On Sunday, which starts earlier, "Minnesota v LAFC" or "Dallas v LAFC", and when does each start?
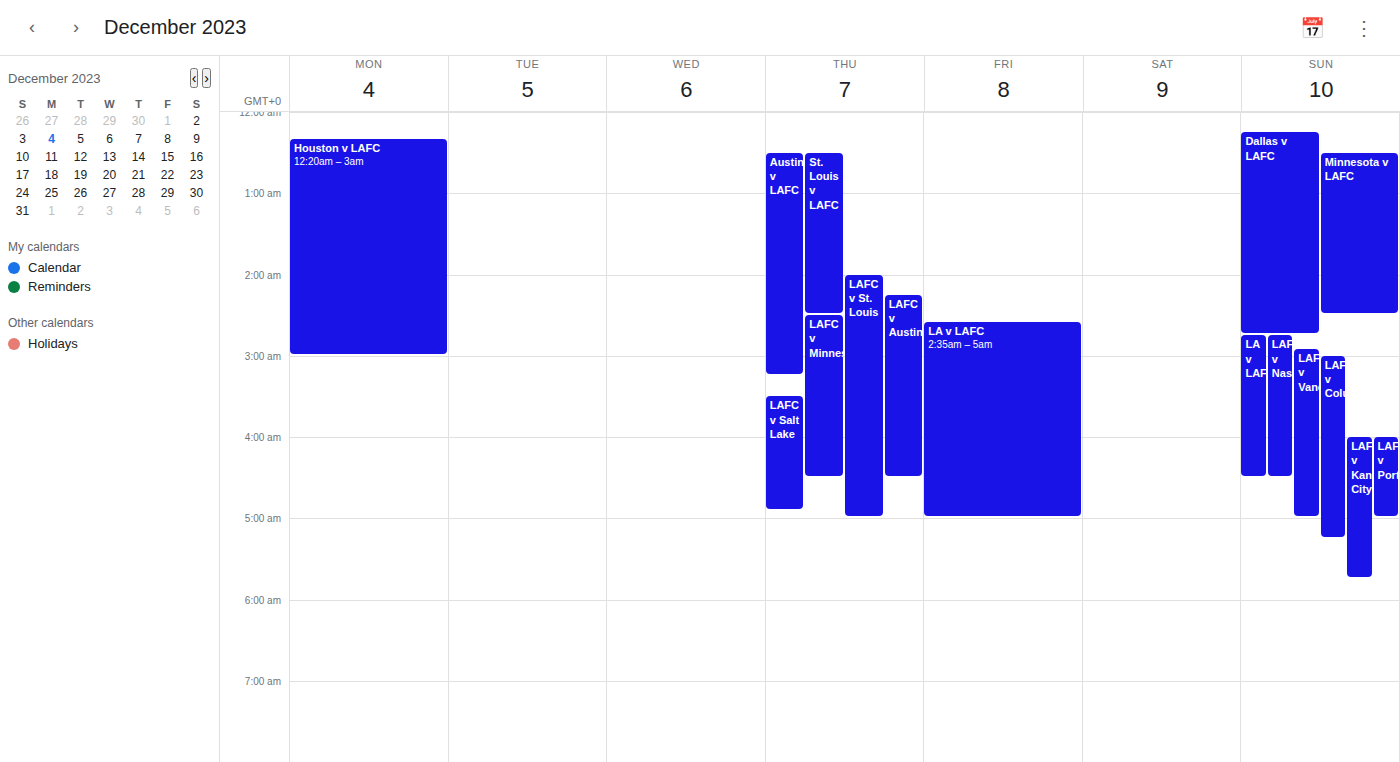
"Dallas v LAFC" 12:15 AM; "Minnesota v LAFC" 12:30 AM.